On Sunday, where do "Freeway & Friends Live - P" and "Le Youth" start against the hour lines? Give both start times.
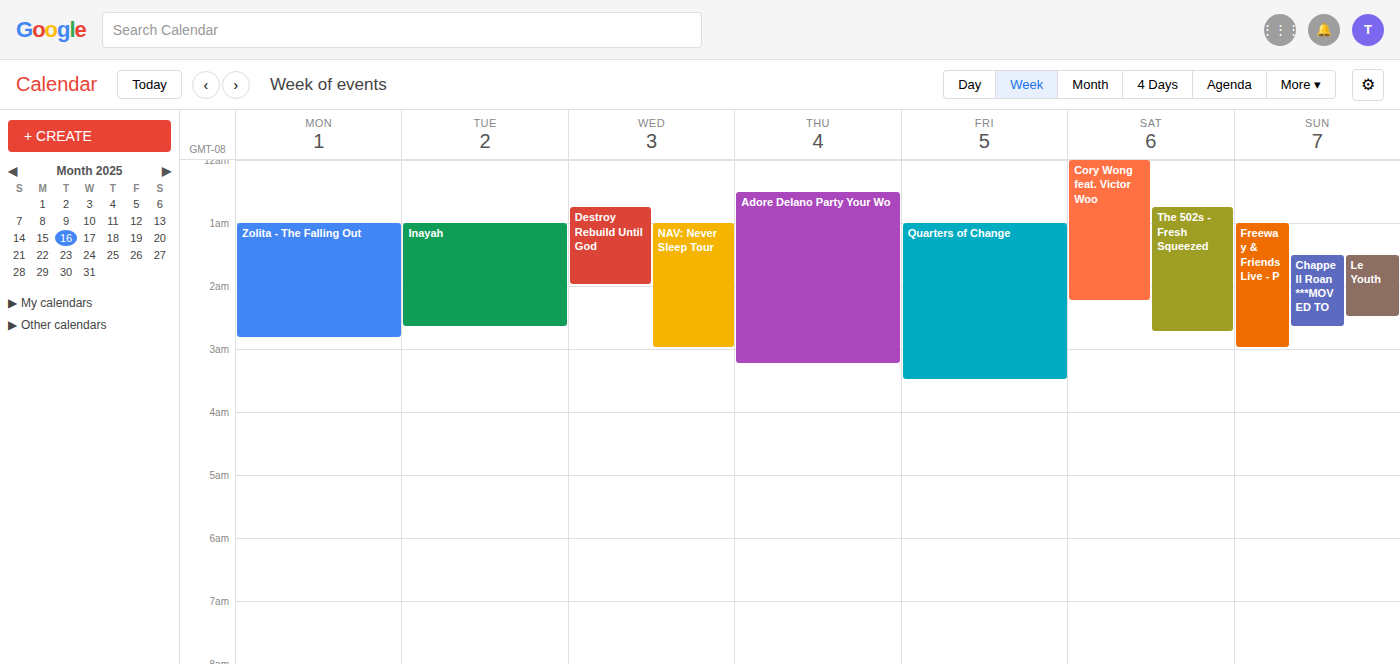
"Freeway & Friends Live - P": 1:00 AM, exactly on the 1 AM line. "Le Youth": 1:30 AM, halfway between the 1 AM and 2 AM lines.